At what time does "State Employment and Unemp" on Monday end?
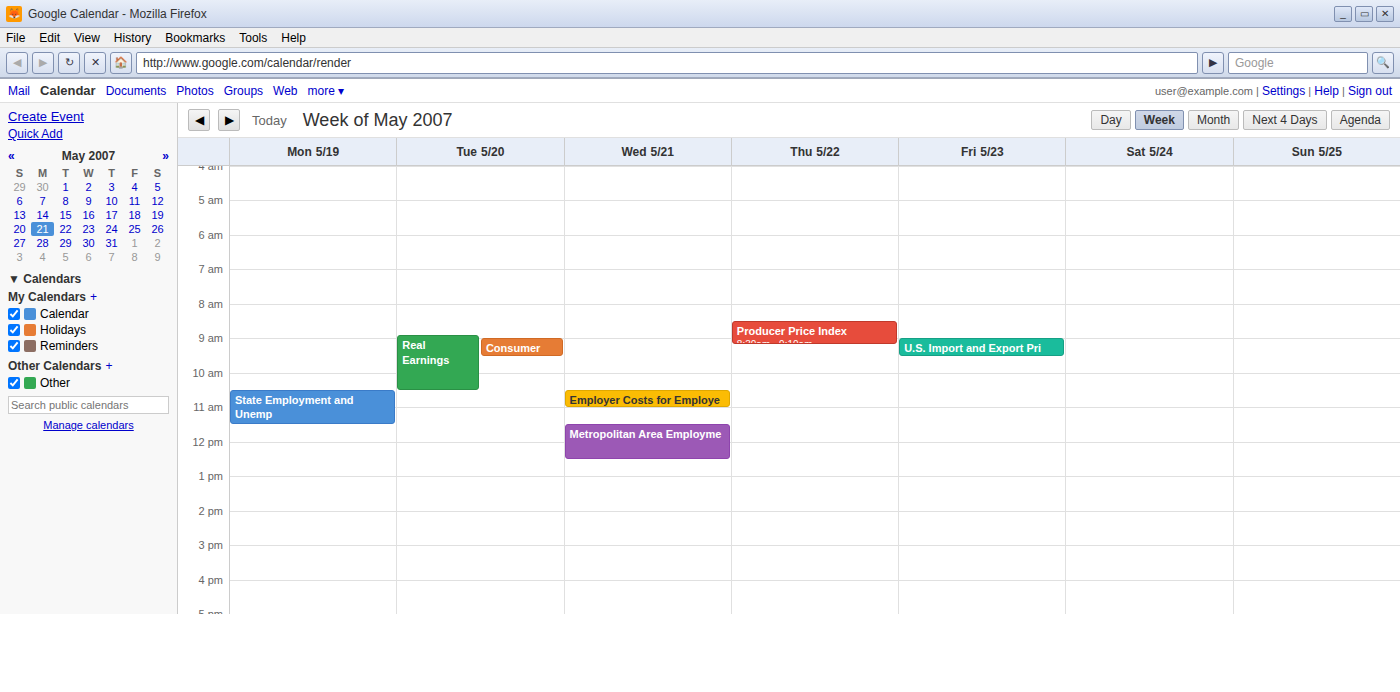
11:30 AM